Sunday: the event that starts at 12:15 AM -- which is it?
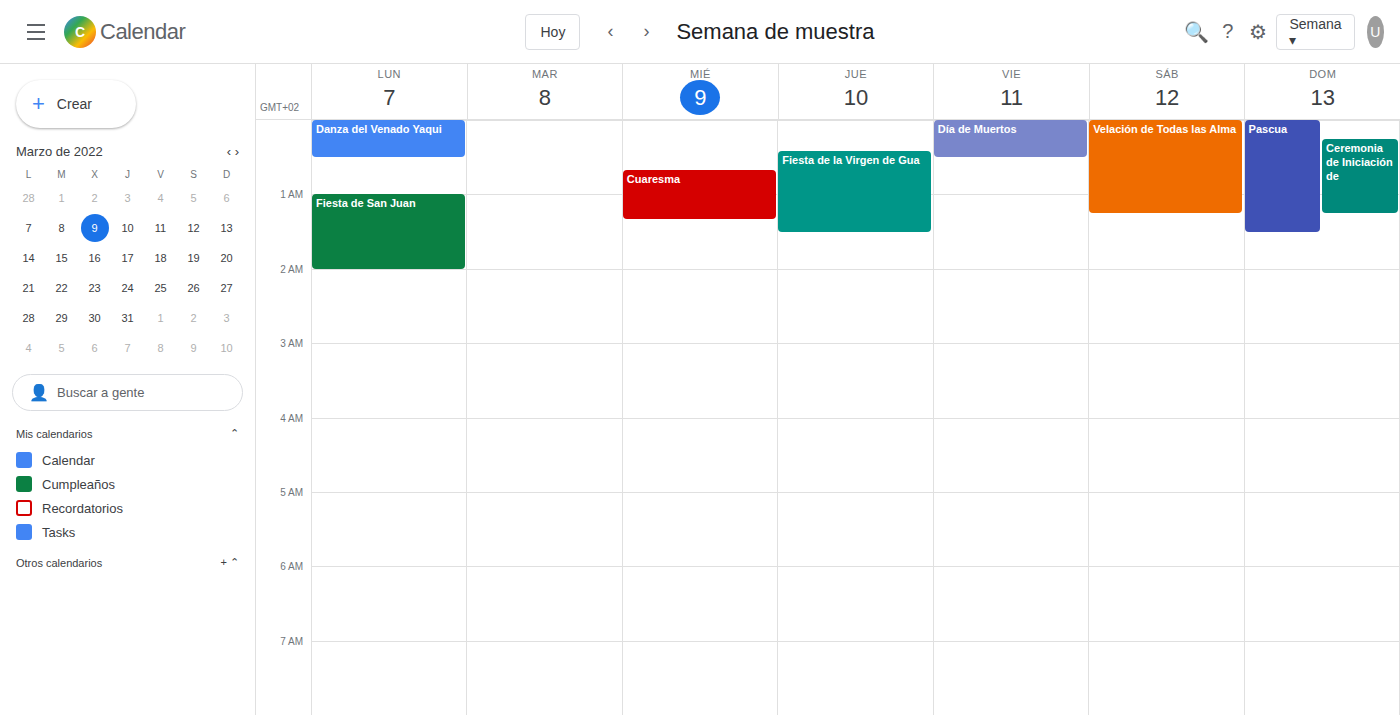
"Ceremonia de Iniciación de"